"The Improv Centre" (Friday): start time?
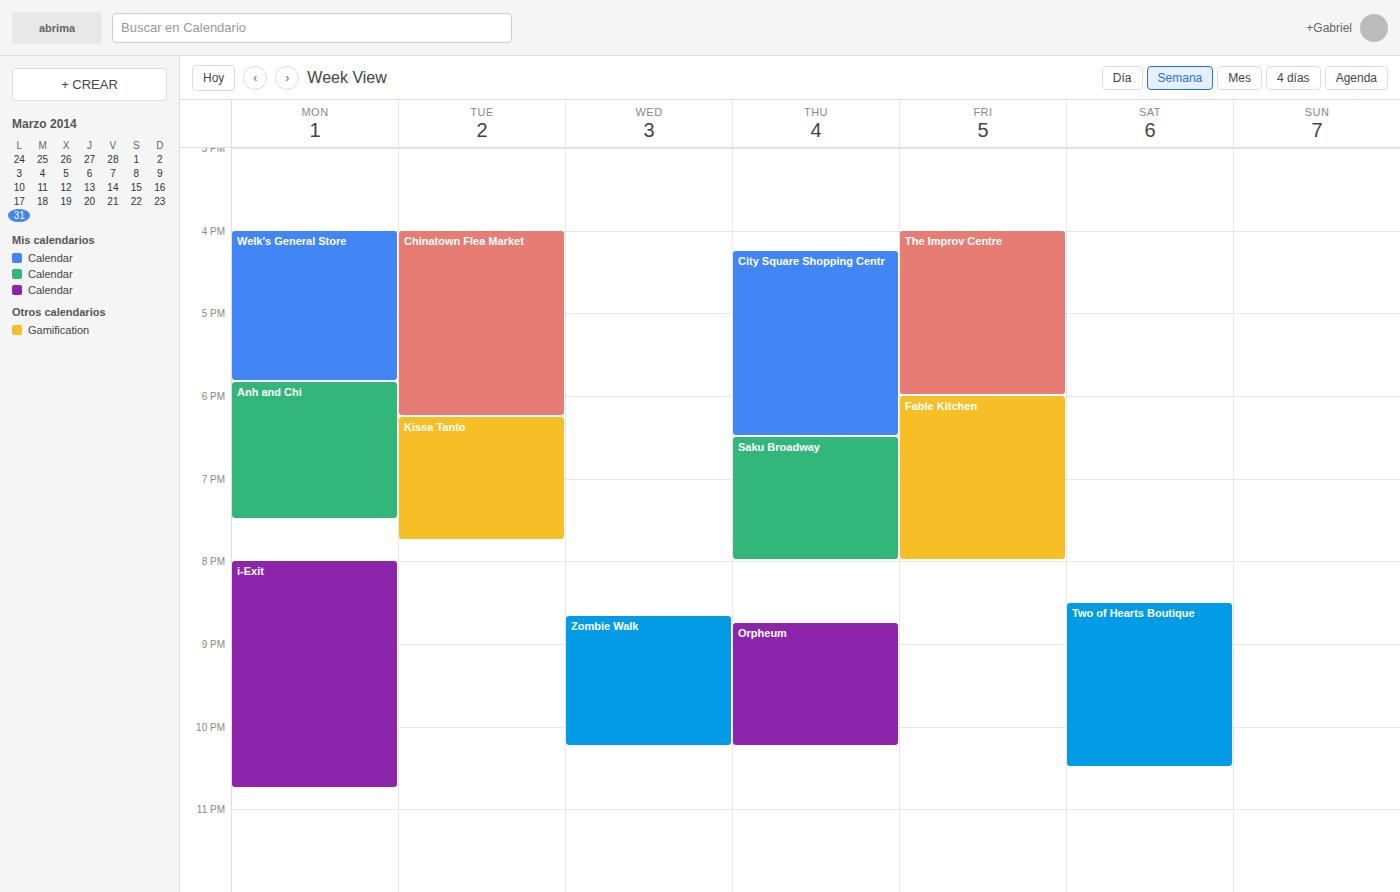
4:00 PM